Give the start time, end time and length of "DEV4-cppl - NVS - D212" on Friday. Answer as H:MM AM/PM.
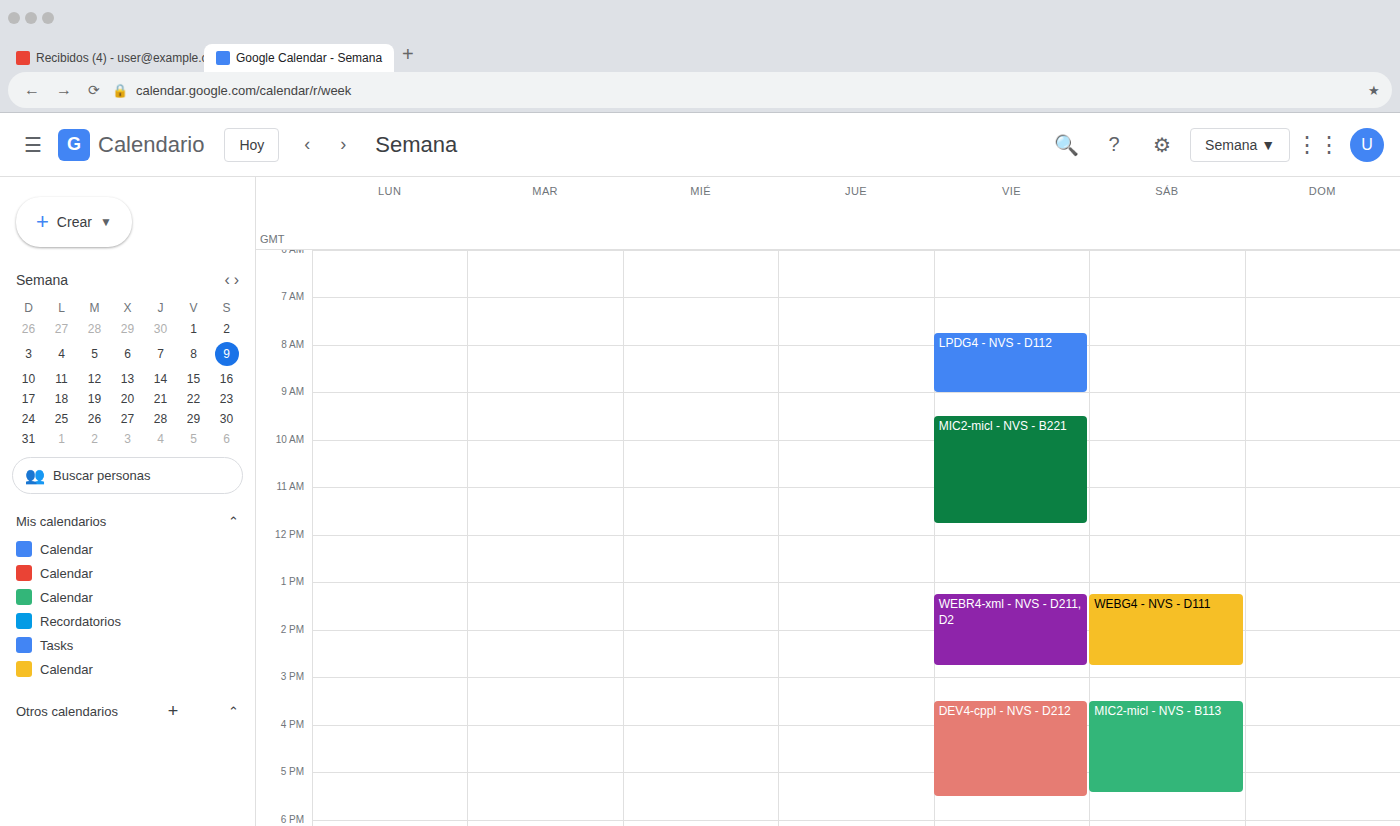
3:30 PM to 5:30 PM, 2 hours